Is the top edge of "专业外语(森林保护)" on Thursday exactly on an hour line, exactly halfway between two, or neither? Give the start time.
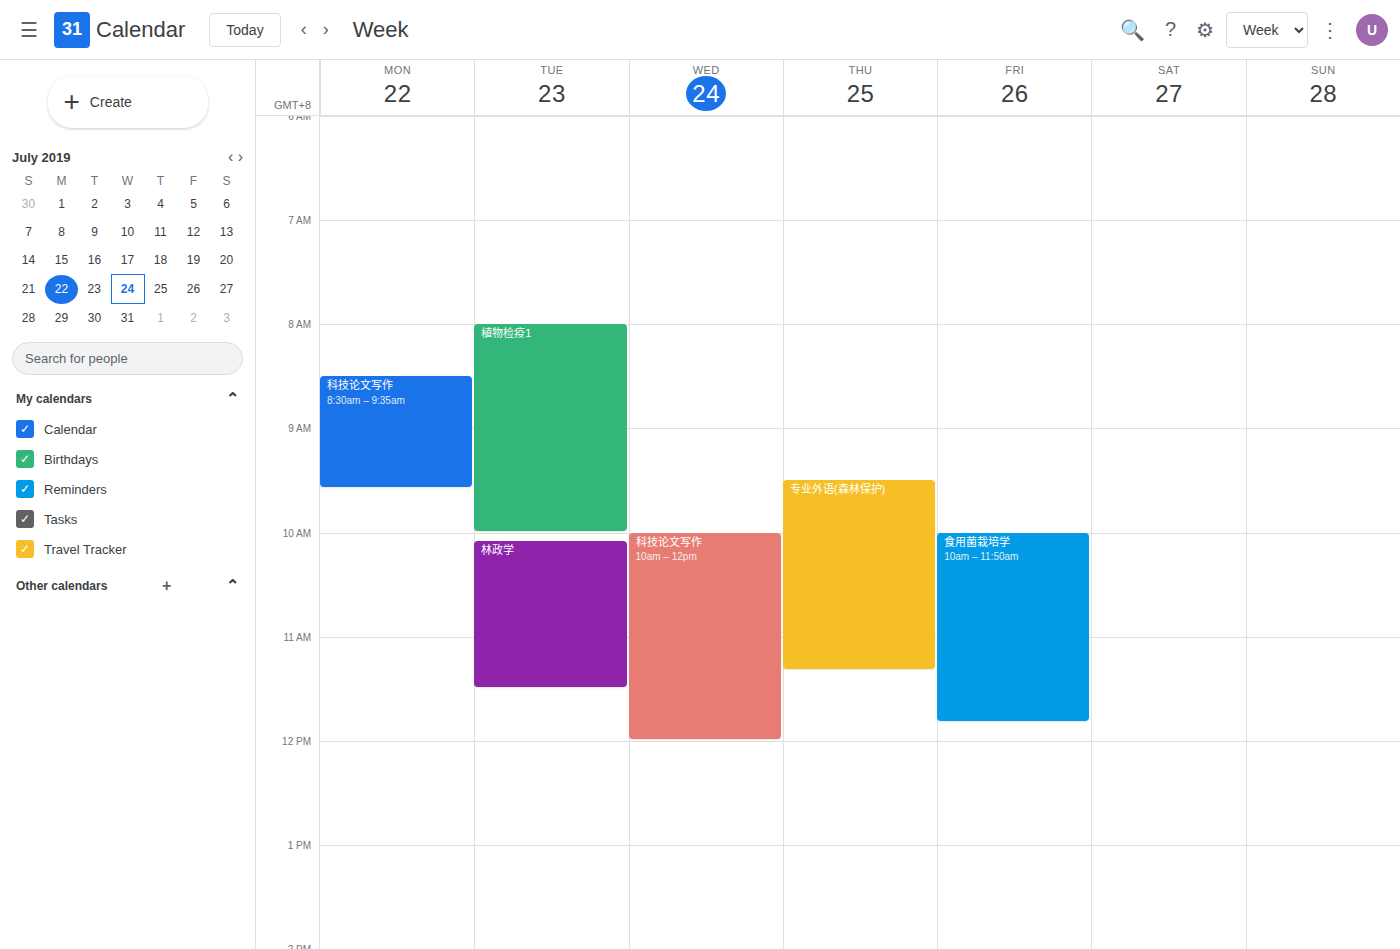
9:30 AM -- halfway between the 9 AM and 10 AM lines.